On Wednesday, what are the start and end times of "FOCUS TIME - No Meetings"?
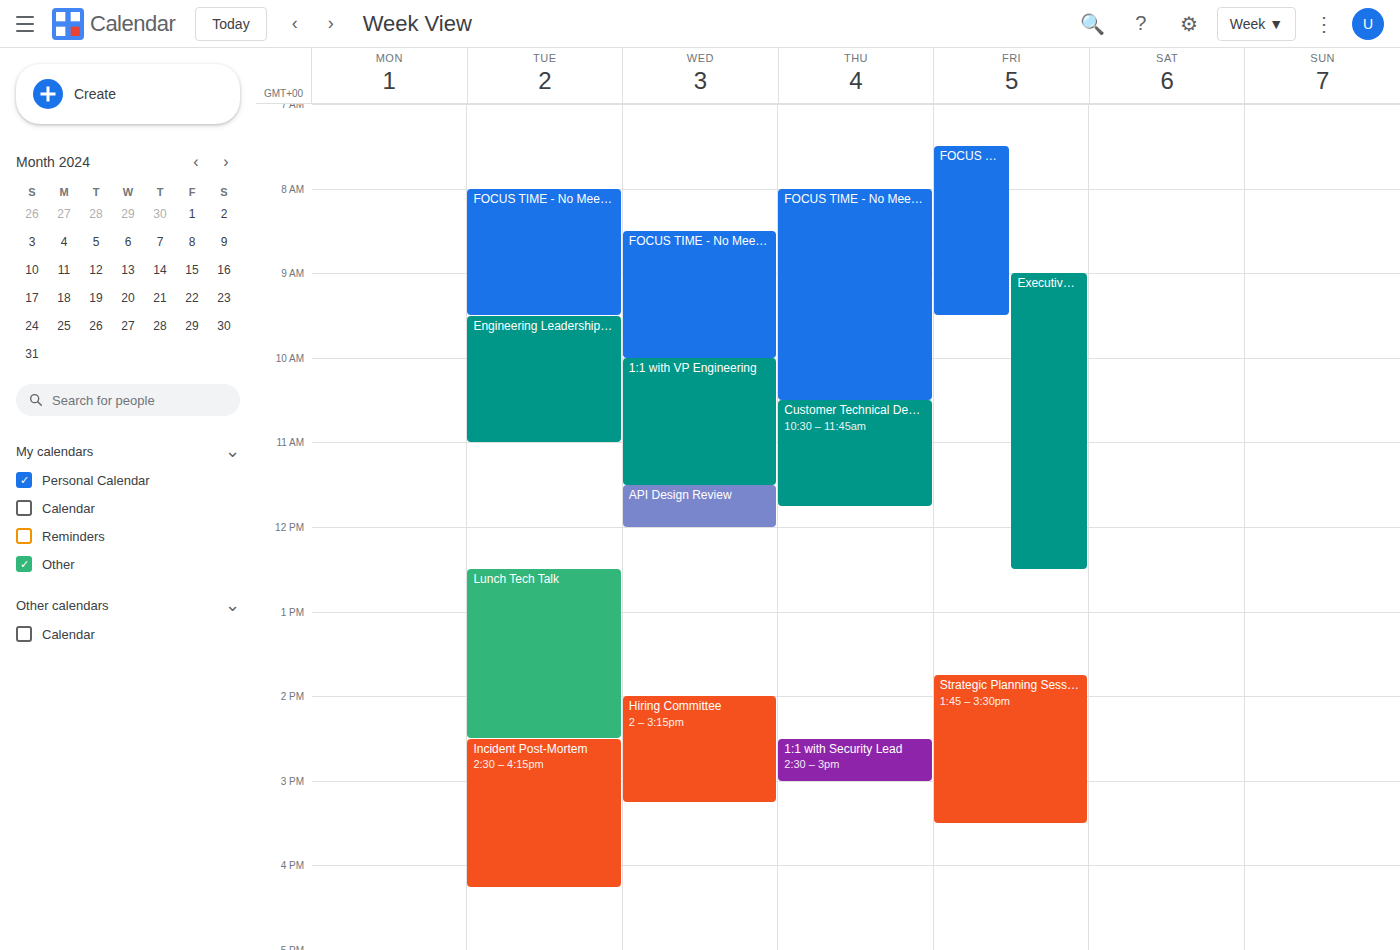
8:30 AM to 10:00 AM